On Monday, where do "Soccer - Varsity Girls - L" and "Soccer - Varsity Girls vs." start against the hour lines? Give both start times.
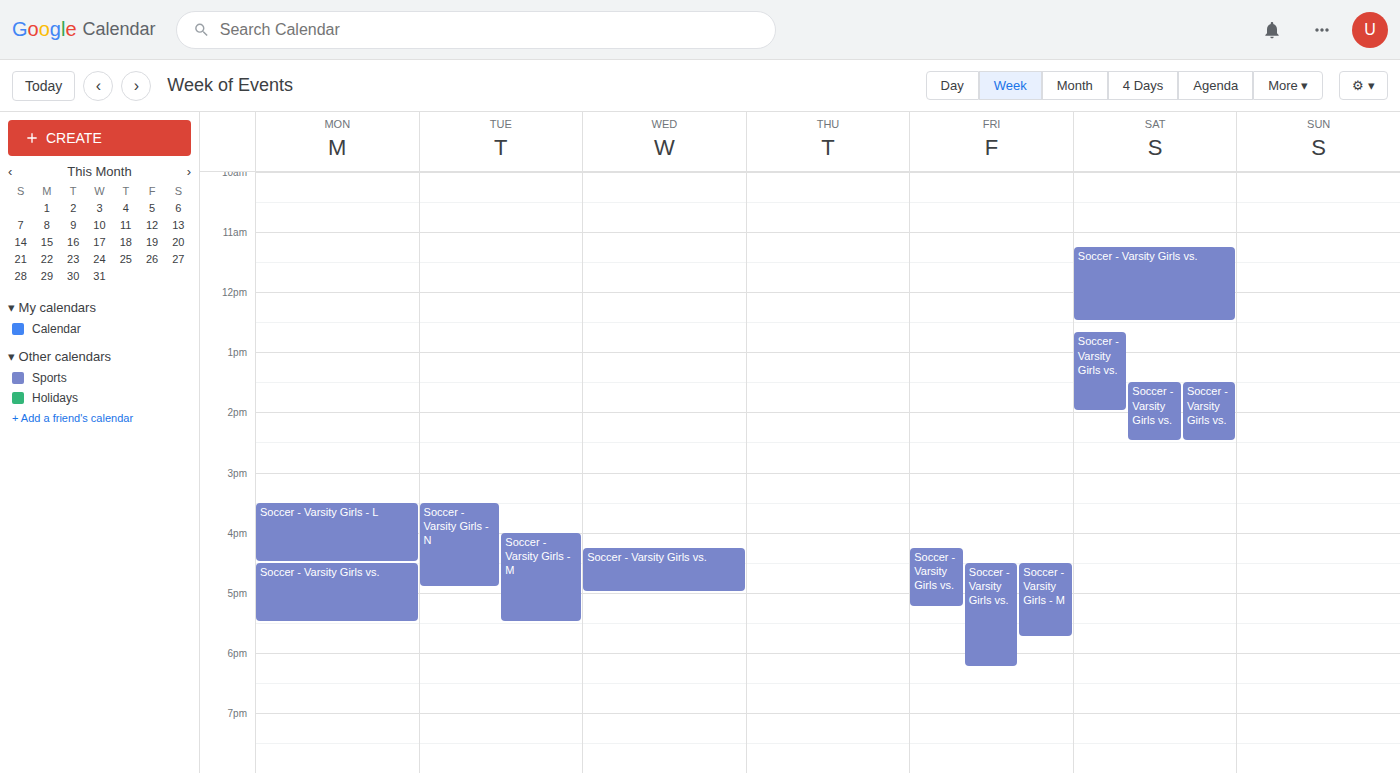
"Soccer - Varsity Girls - L": 3:30 PM, halfway between the 3 PM and 4 PM lines. "Soccer - Varsity Girls vs.": 4:30 PM, halfway between the 4 PM and 5 PM lines.